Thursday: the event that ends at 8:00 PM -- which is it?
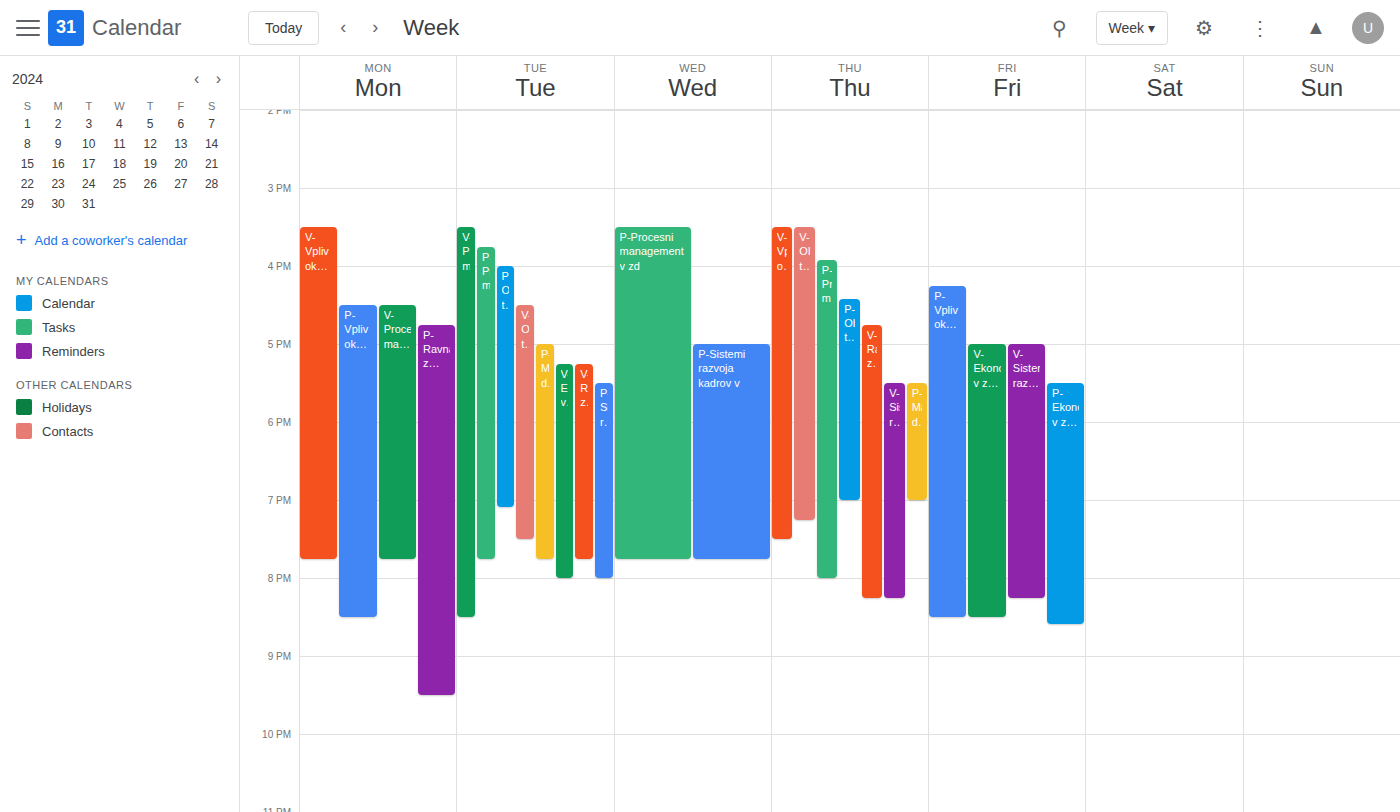
"P-Procesni management v zd"